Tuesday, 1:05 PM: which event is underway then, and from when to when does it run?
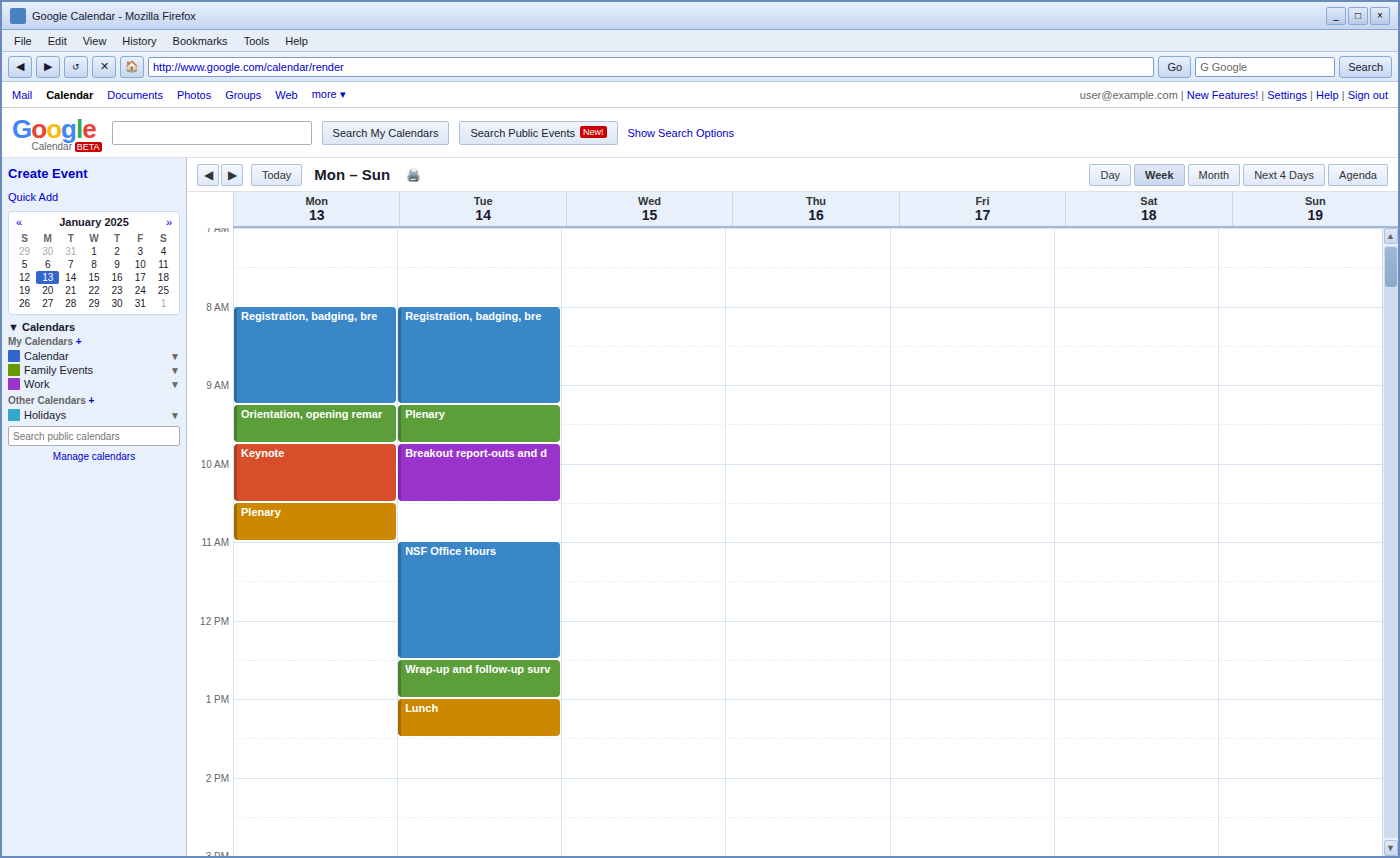
"Lunch", 1:00 PM to 1:30 PM